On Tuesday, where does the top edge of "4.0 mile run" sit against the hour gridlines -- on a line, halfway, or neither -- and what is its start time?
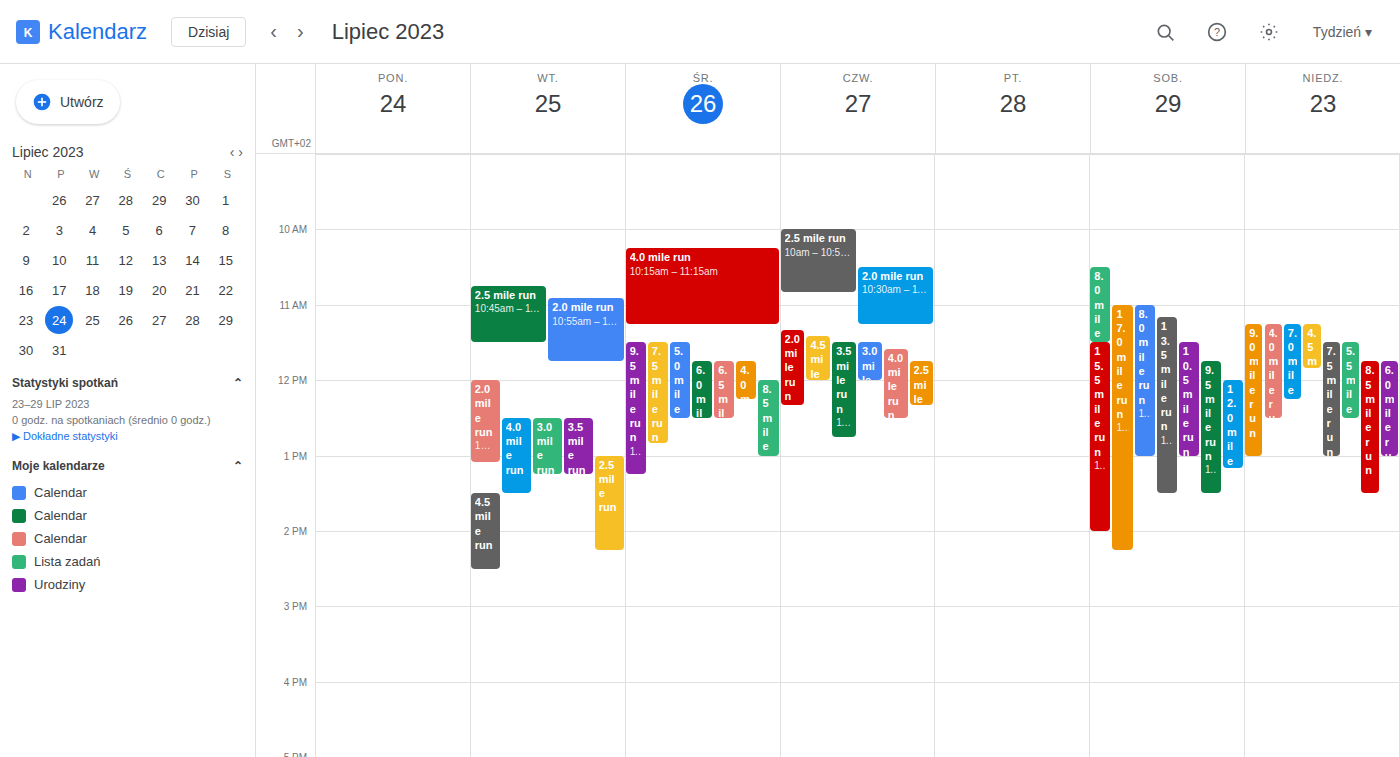
12:30 PM -- halfway between the 12 PM and 1 PM lines.